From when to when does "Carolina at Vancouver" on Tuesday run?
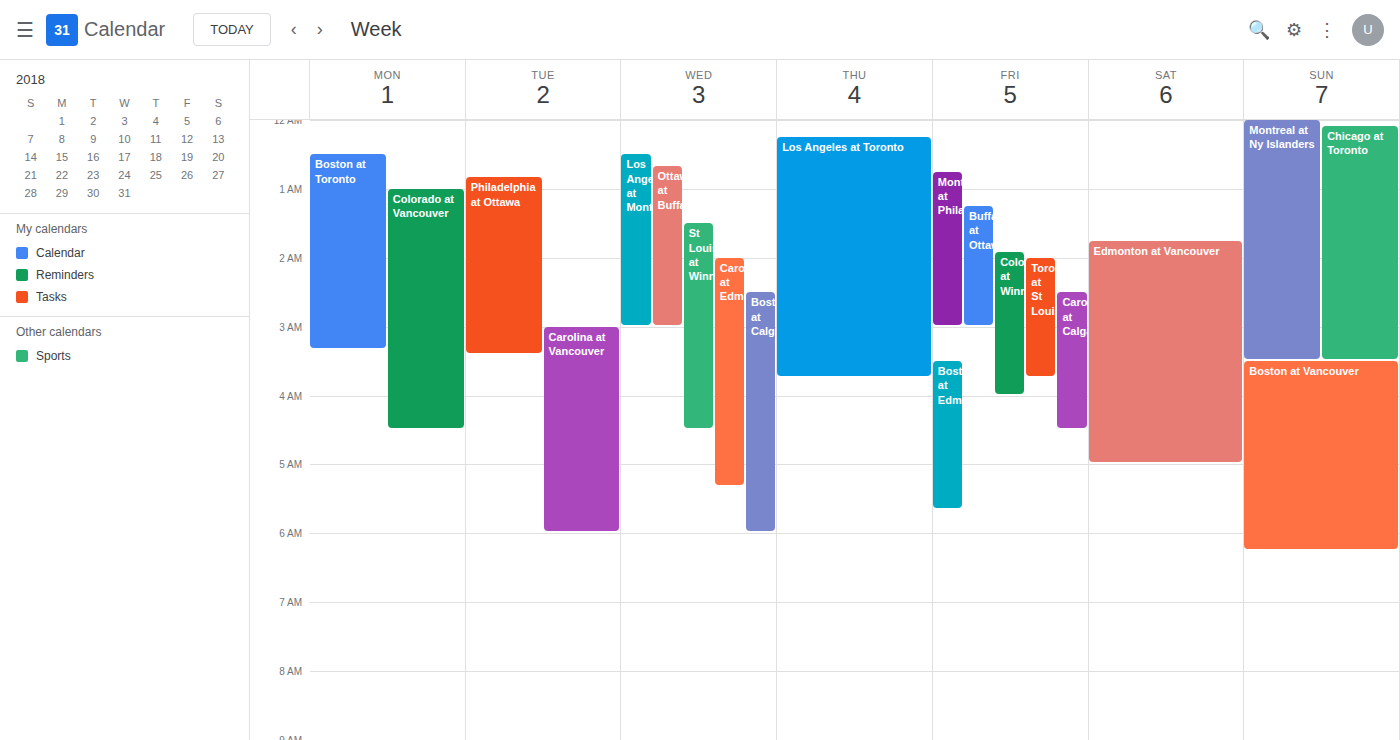
3:00 AM to 6:00 AM